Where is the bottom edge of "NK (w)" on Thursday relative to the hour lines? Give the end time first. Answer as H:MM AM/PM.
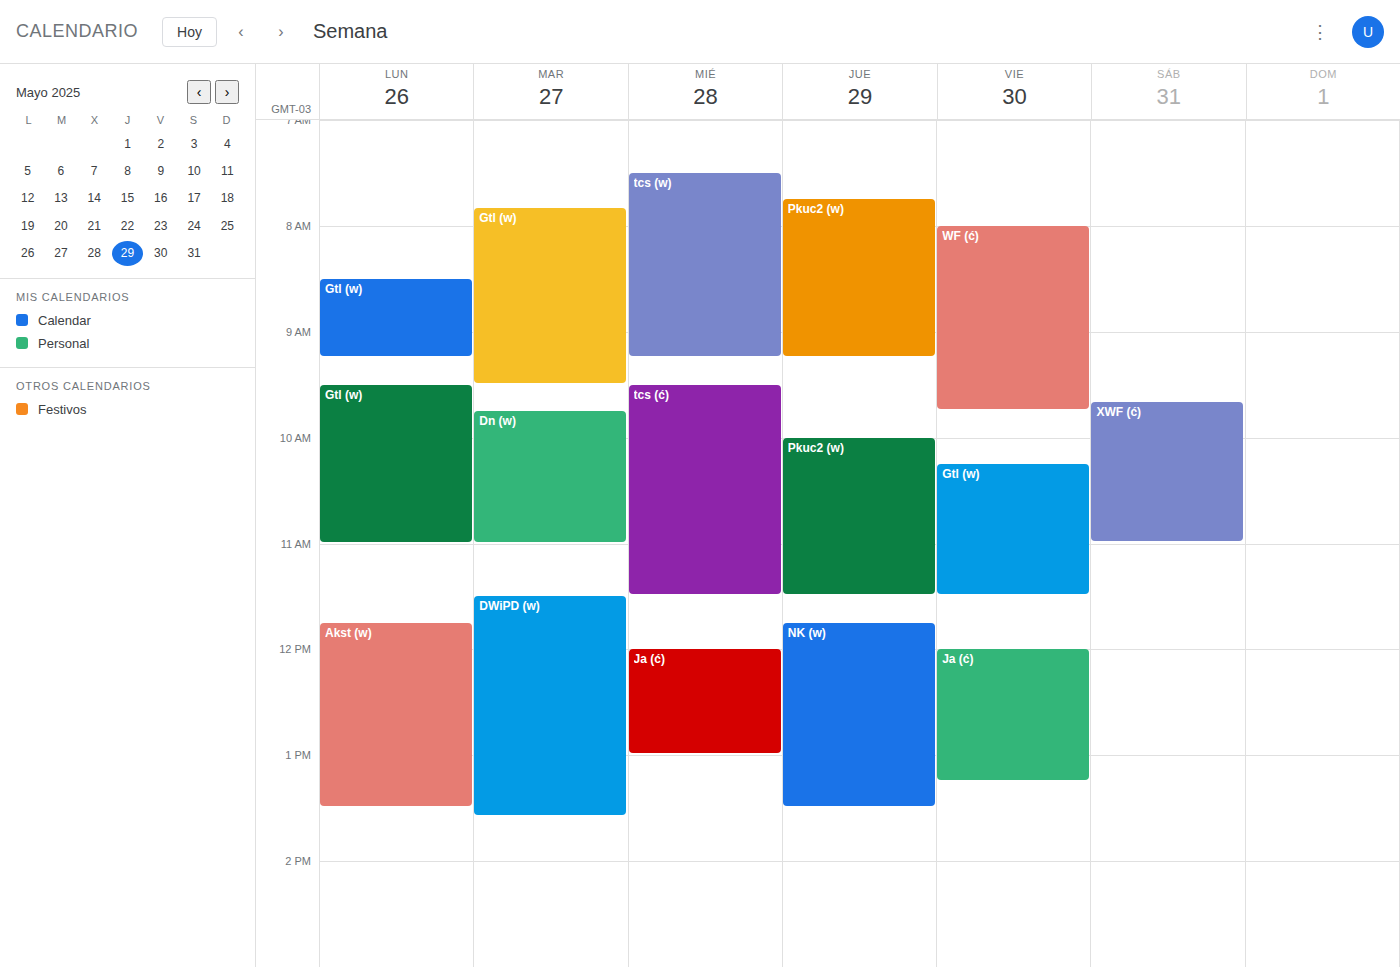
1:30 PM -- halfway between the 1 PM and 2 PM lines.